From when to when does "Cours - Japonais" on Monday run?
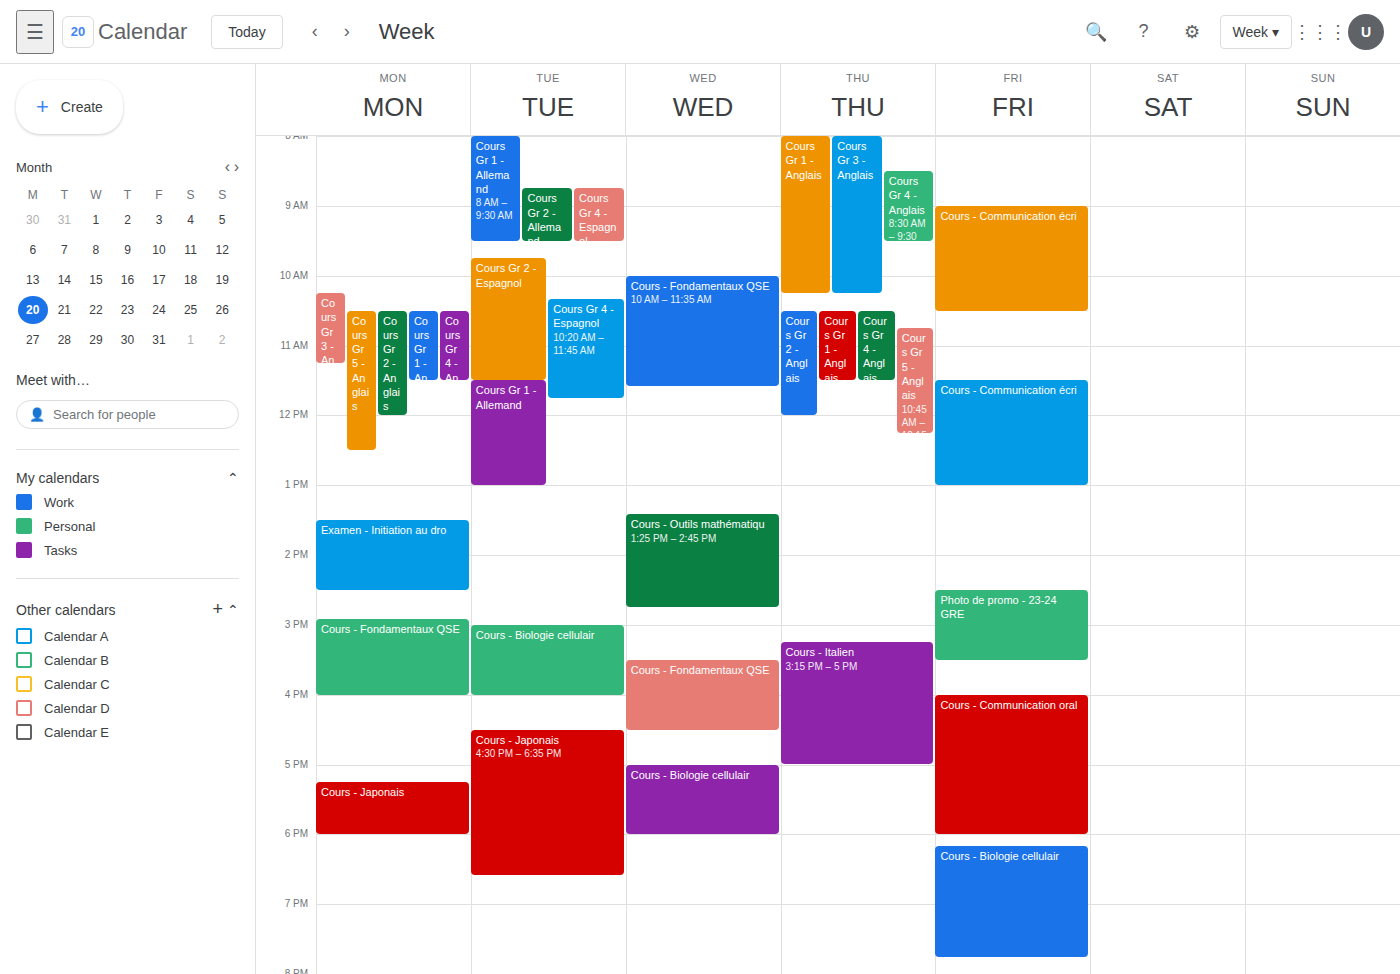
5:15 PM to 6:00 PM